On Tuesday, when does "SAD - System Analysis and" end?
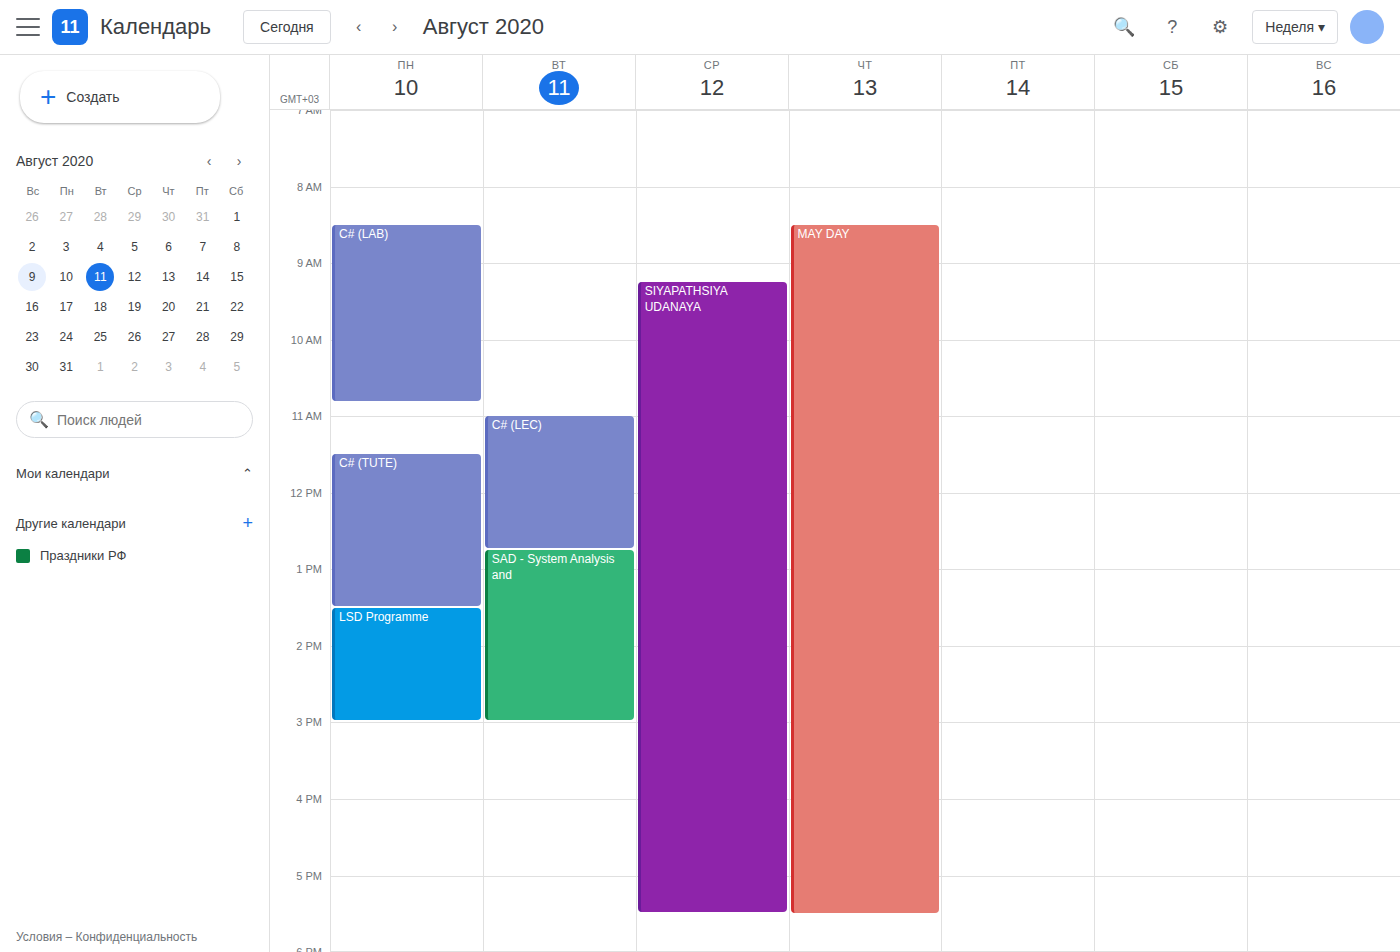
3:00 PM